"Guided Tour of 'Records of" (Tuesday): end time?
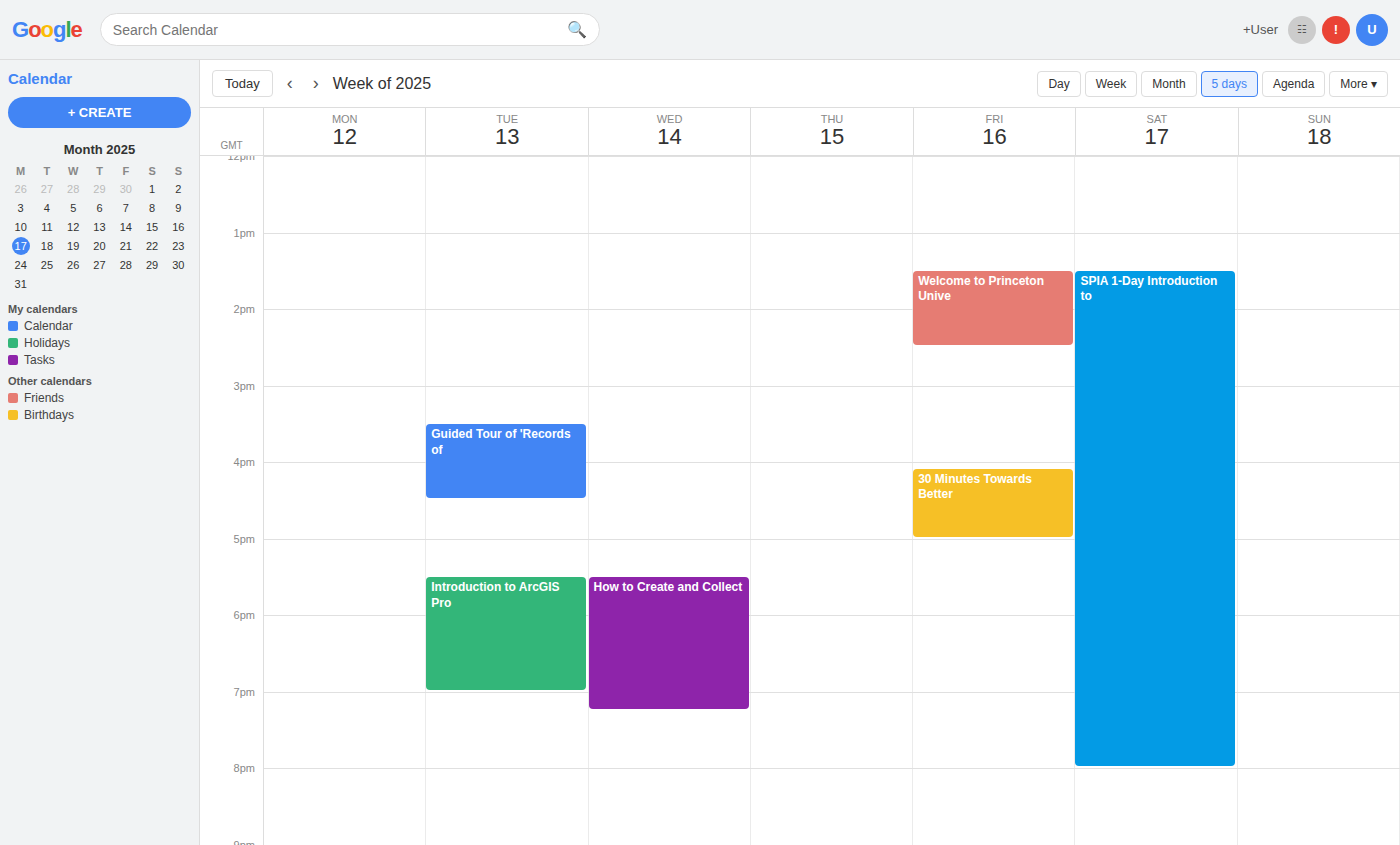
4:30 PM